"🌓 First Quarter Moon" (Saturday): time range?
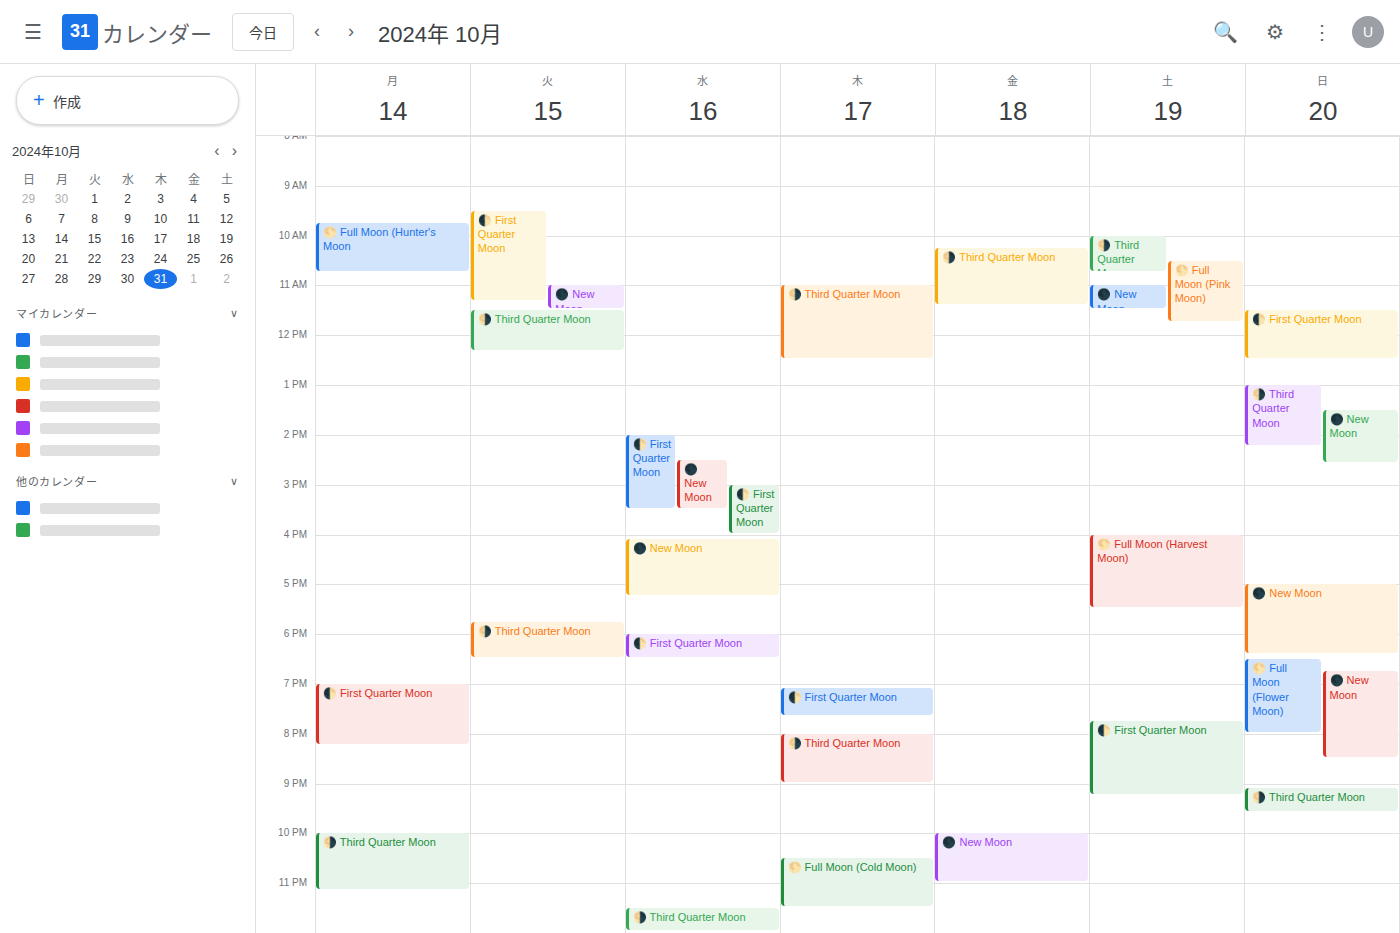
7:45 PM to 9:15 PM